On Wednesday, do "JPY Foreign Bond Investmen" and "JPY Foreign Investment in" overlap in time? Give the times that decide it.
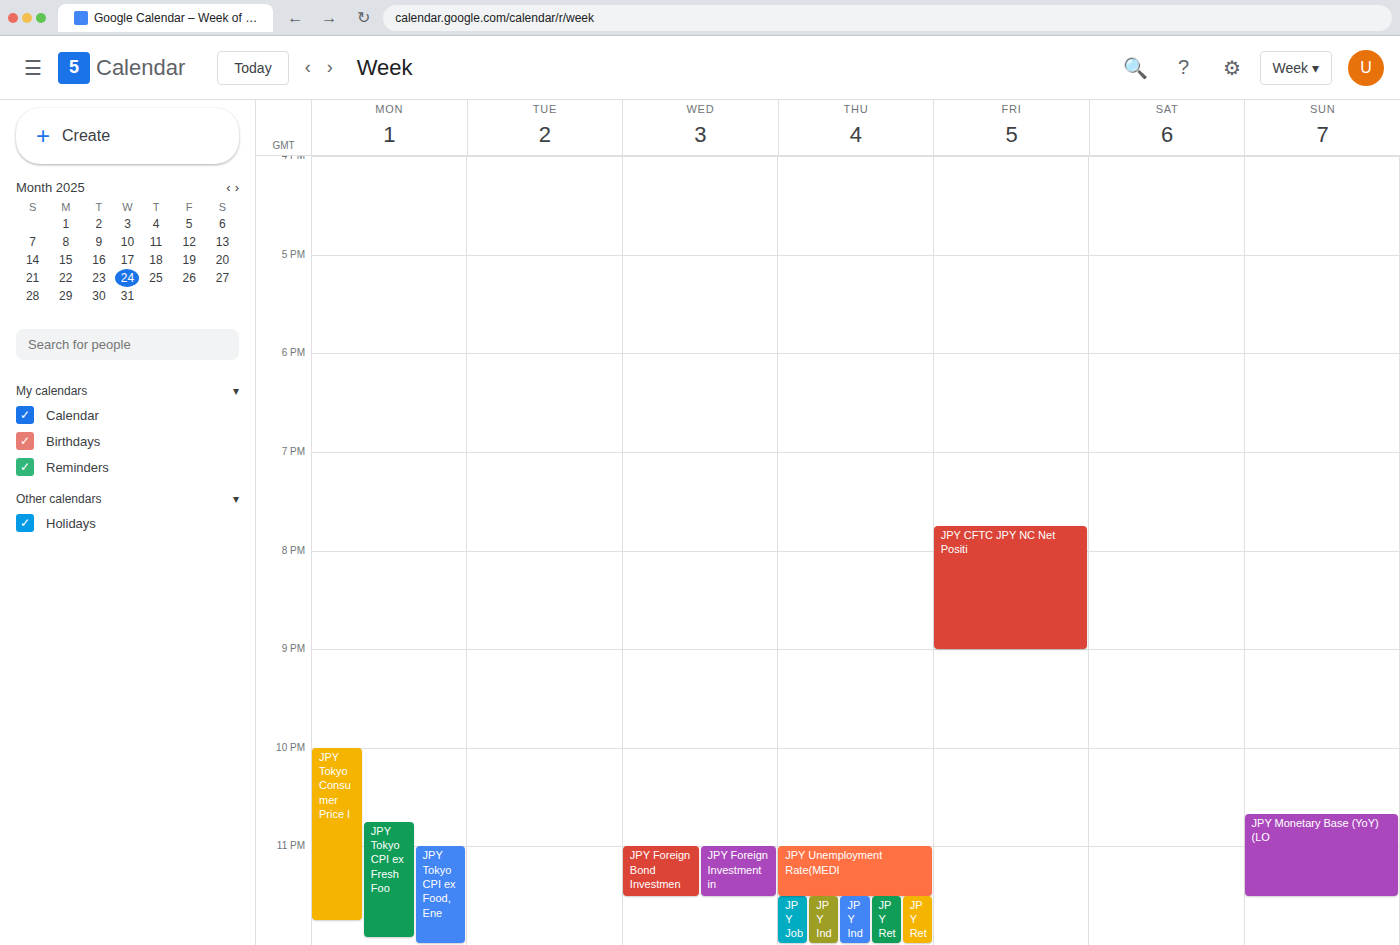
"JPY Foreign Bond Investmen" runs 11:00 PM to 11:30 PM, inside "JPY Foreign Investment in" -- they overlap.